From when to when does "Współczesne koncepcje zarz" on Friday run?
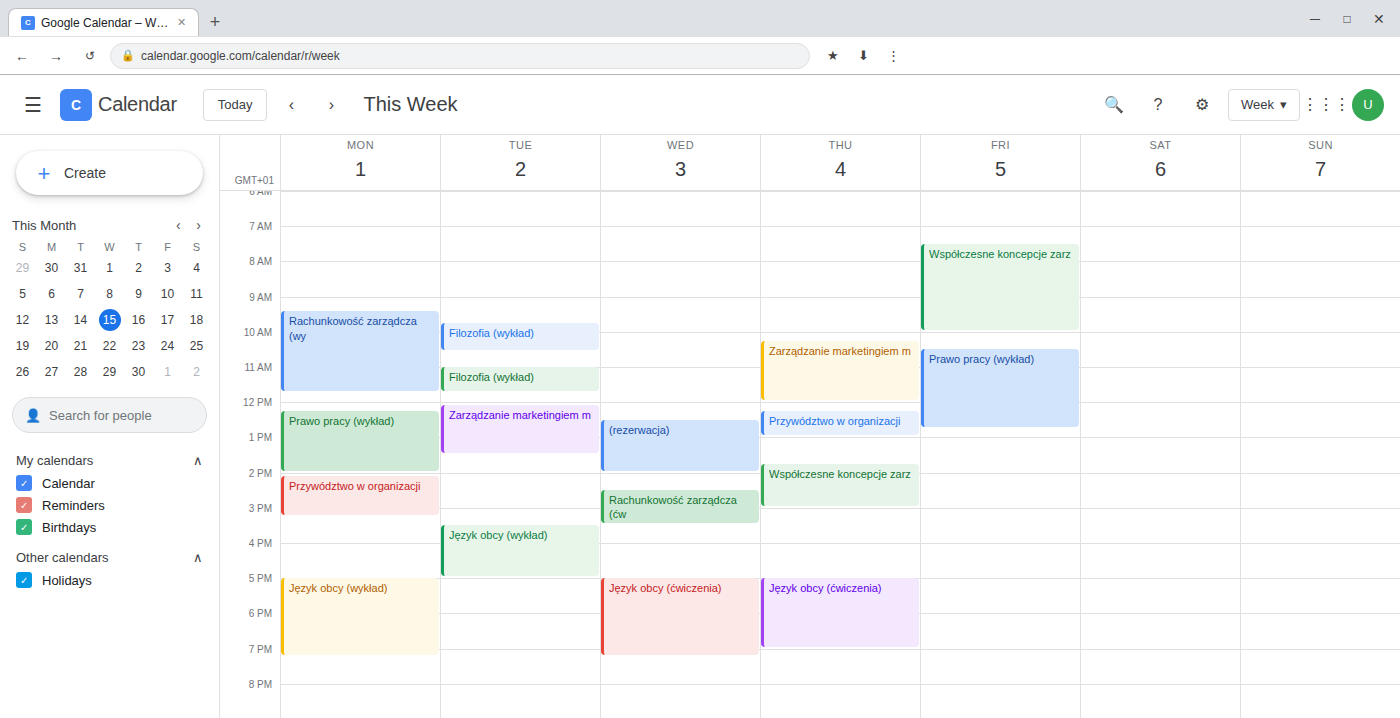
7:30 AM to 10:00 AM